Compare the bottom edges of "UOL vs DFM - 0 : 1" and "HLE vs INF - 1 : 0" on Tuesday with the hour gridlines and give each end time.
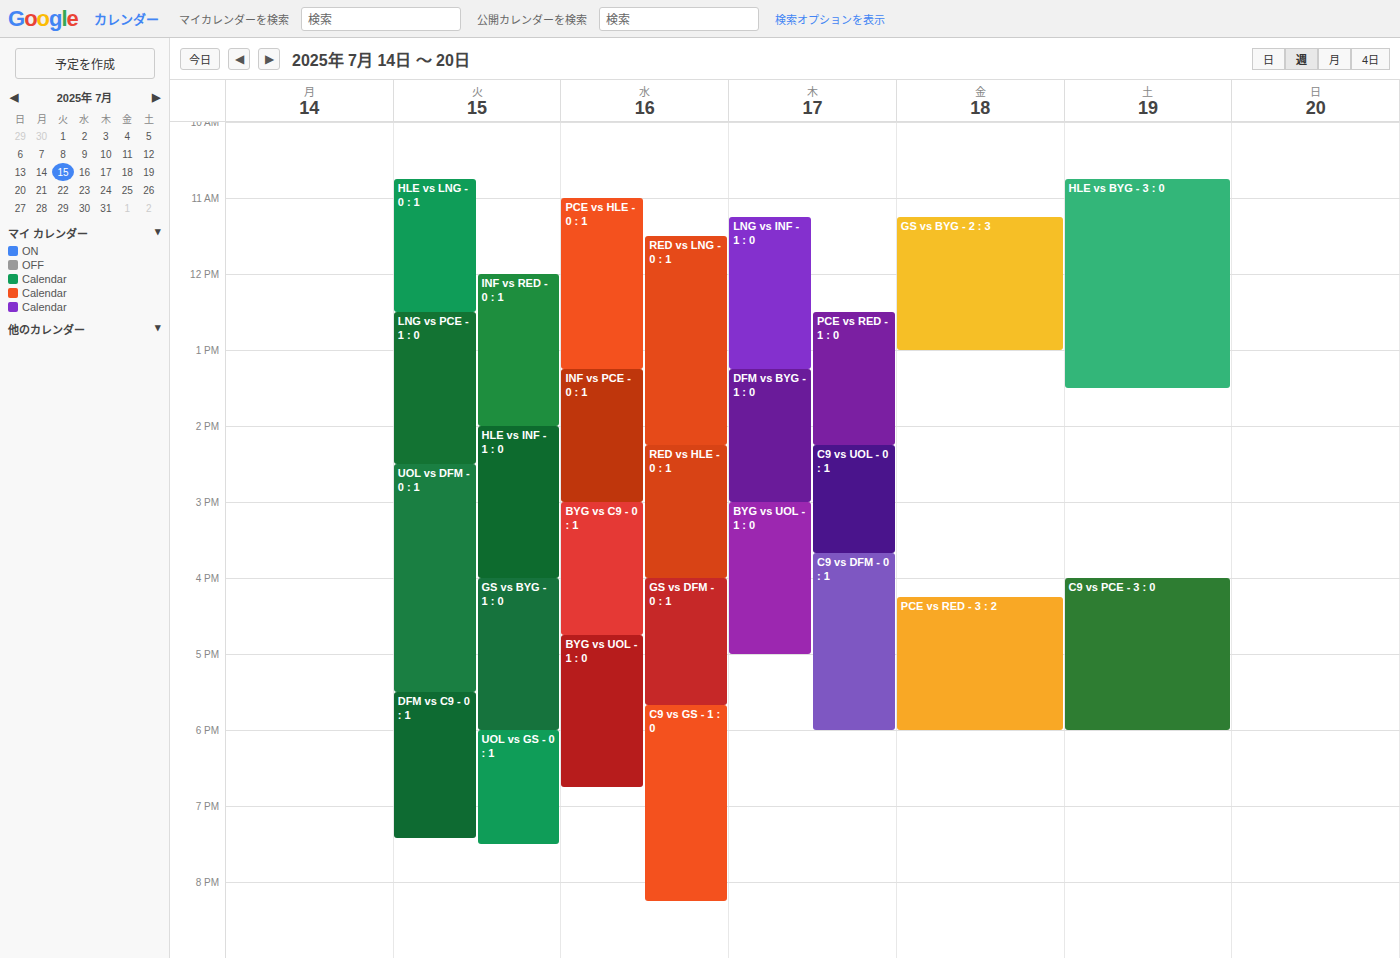
"UOL vs DFM - 0 : 1": 5:30 PM, halfway between the 5 PM and 6 PM lines. "HLE vs INF - 1 : 0": 4:00 PM, exactly on the 4 PM line.